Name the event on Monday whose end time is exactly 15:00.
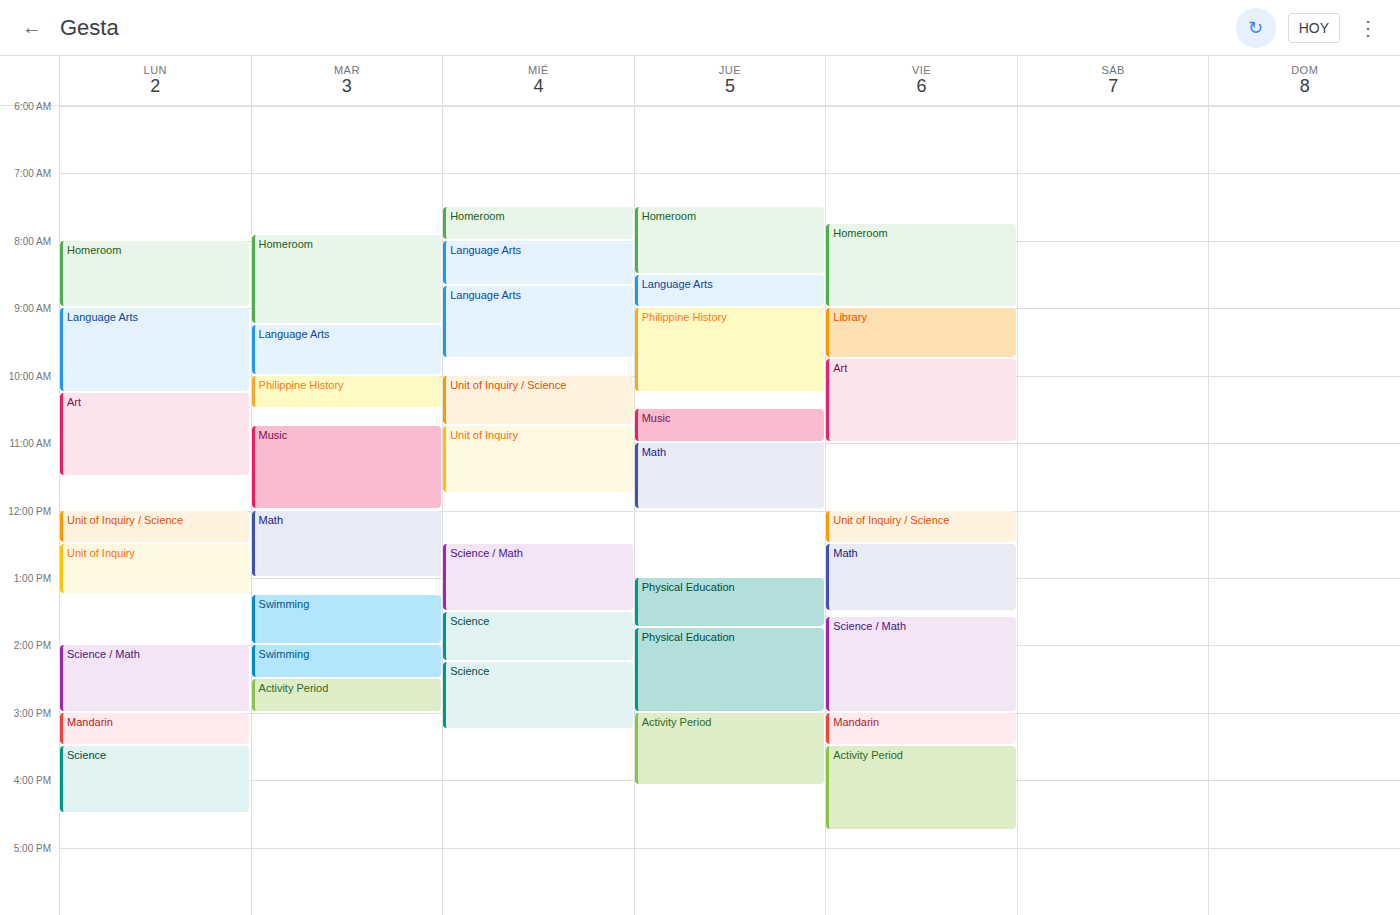
"Science / Math"